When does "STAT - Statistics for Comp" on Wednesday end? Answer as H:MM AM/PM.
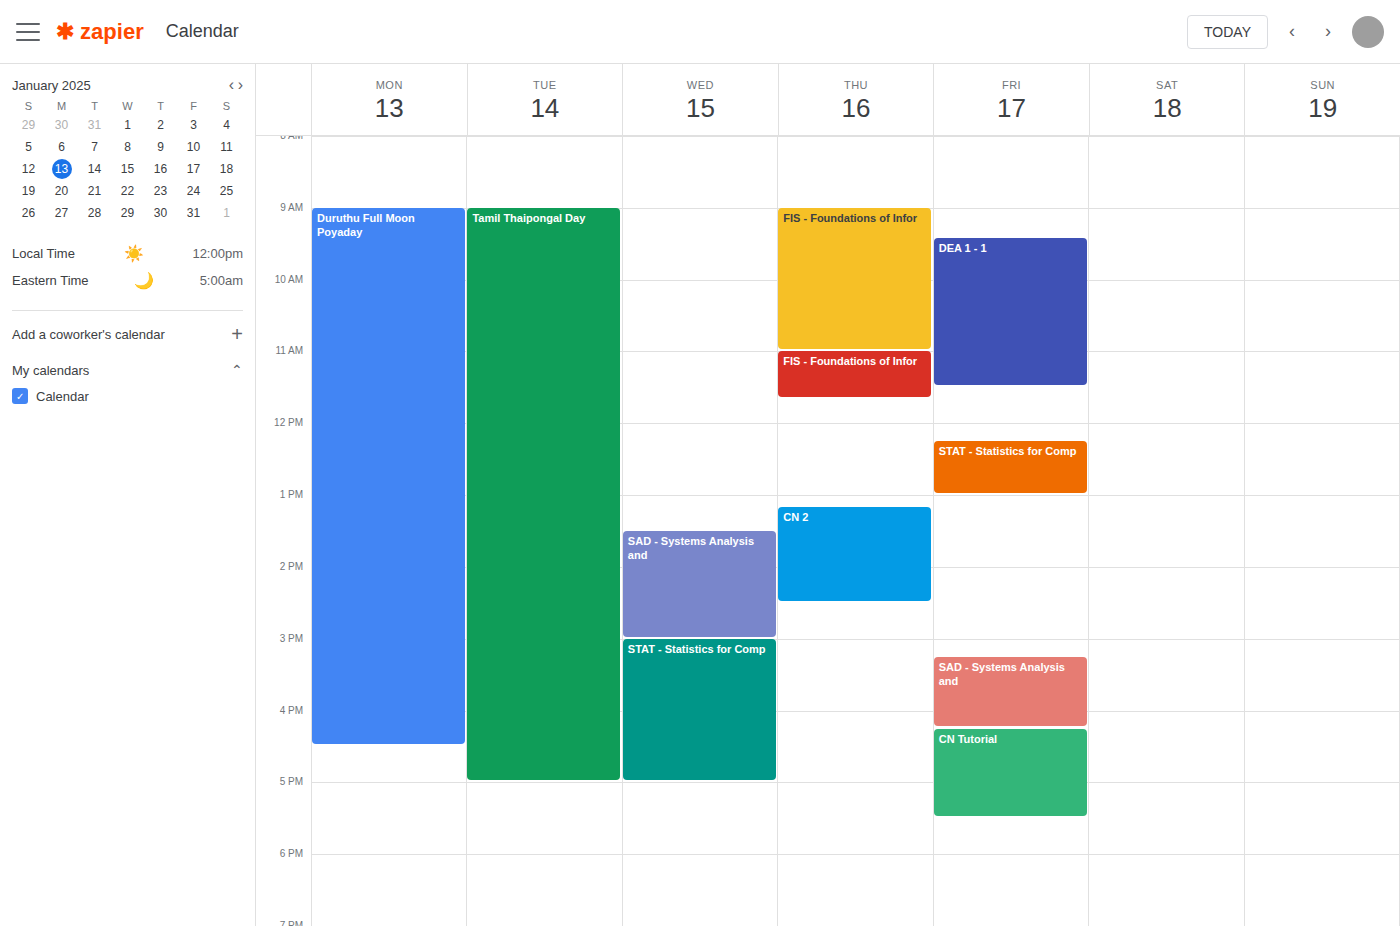
5:00 PM